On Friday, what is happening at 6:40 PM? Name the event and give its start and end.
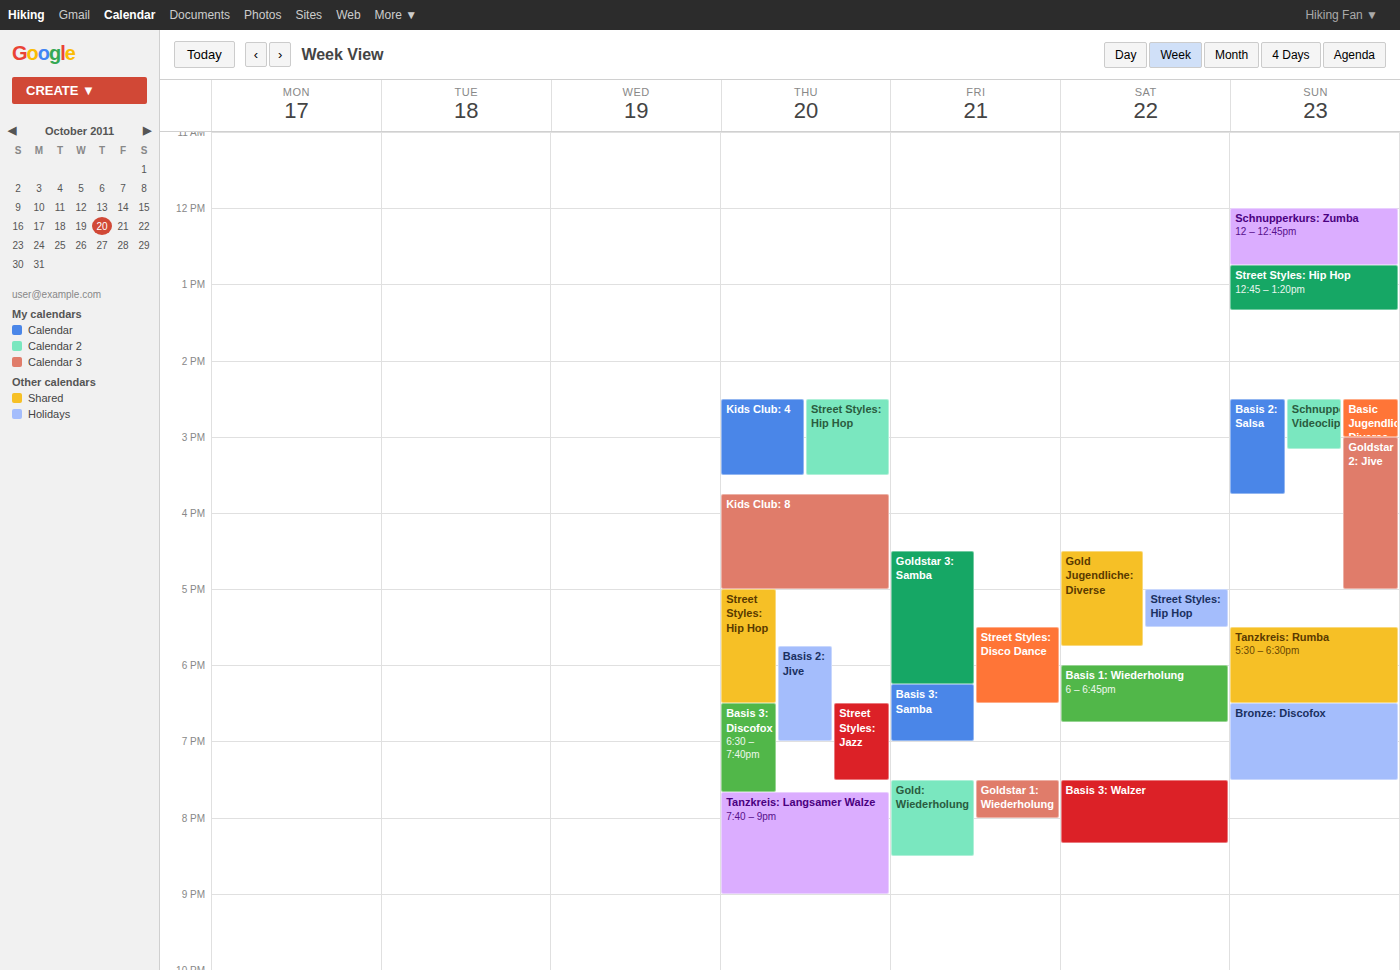
"Basis 3: Samba", 6:15 PM to 7:00 PM